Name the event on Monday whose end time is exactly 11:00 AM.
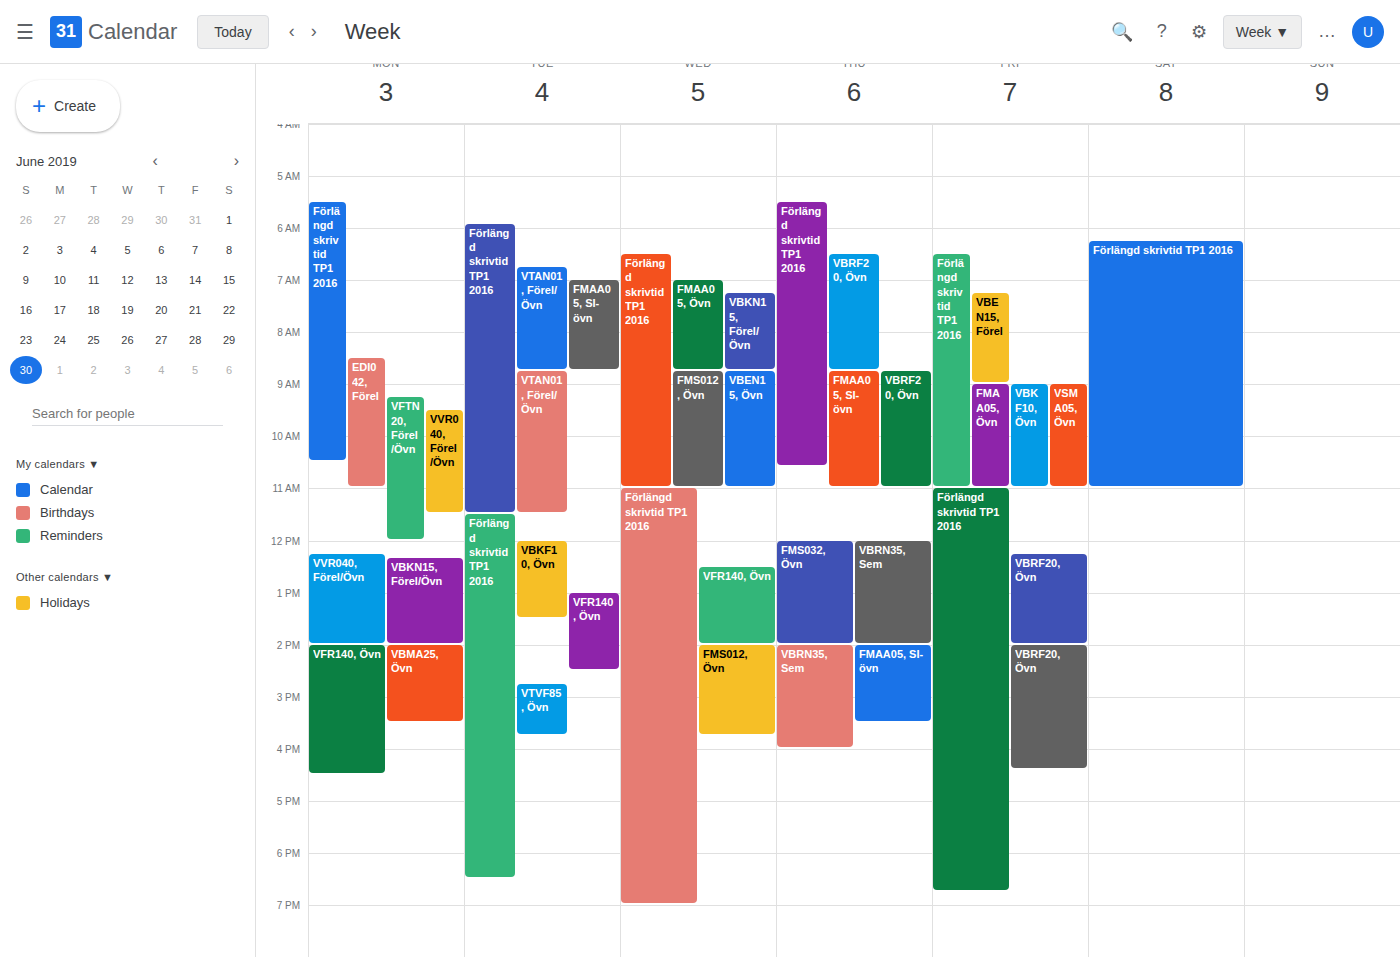
"EDI042, Förel"